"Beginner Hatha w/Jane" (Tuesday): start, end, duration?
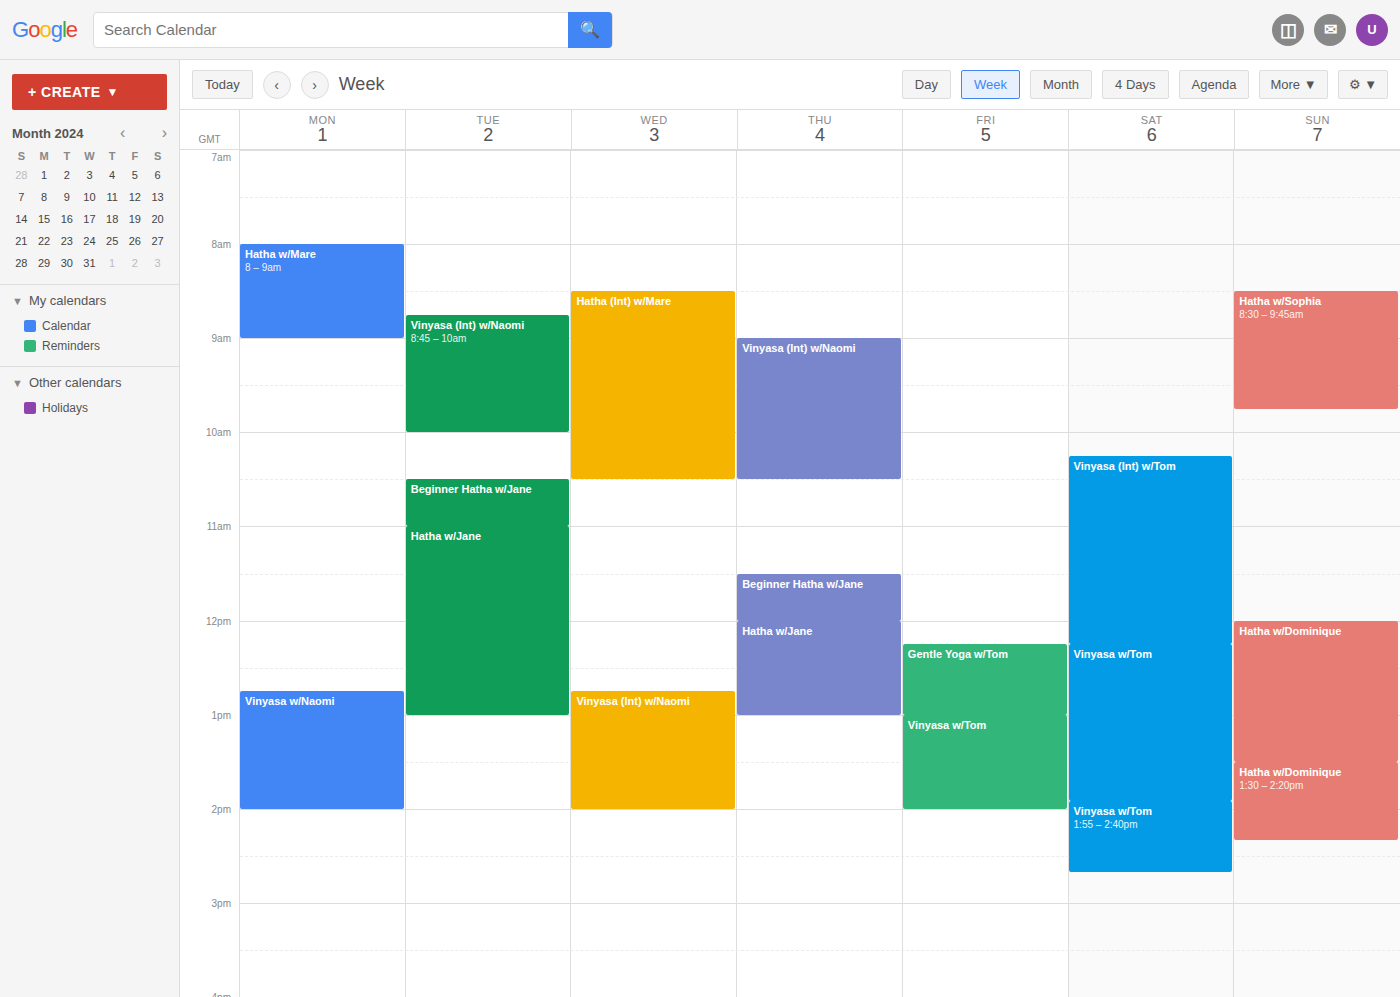
10:30 AM to 11:00 AM, 30 minutes